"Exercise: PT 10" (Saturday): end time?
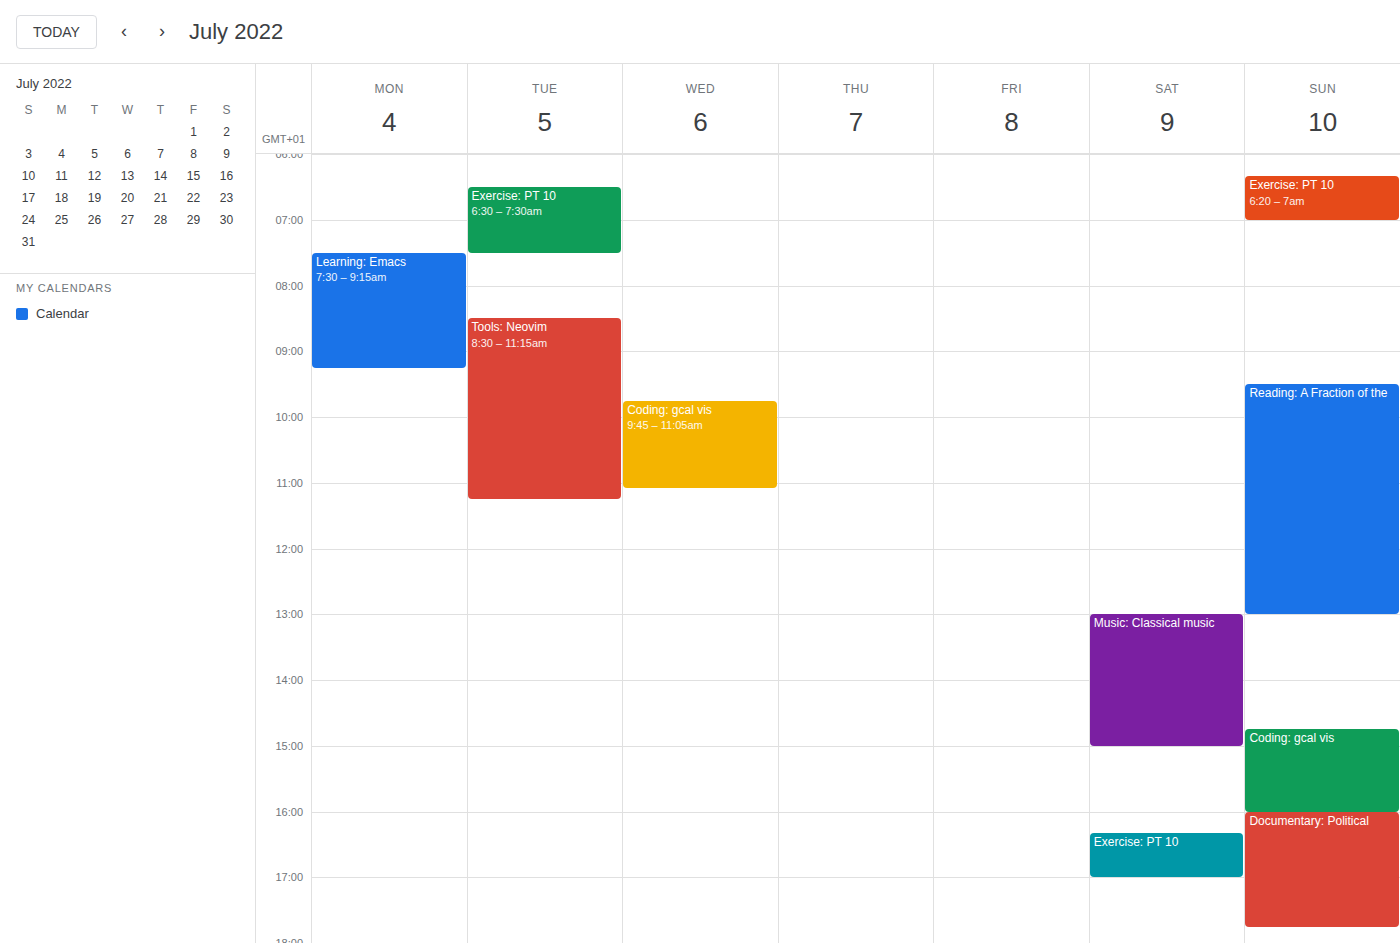
5:00 PM